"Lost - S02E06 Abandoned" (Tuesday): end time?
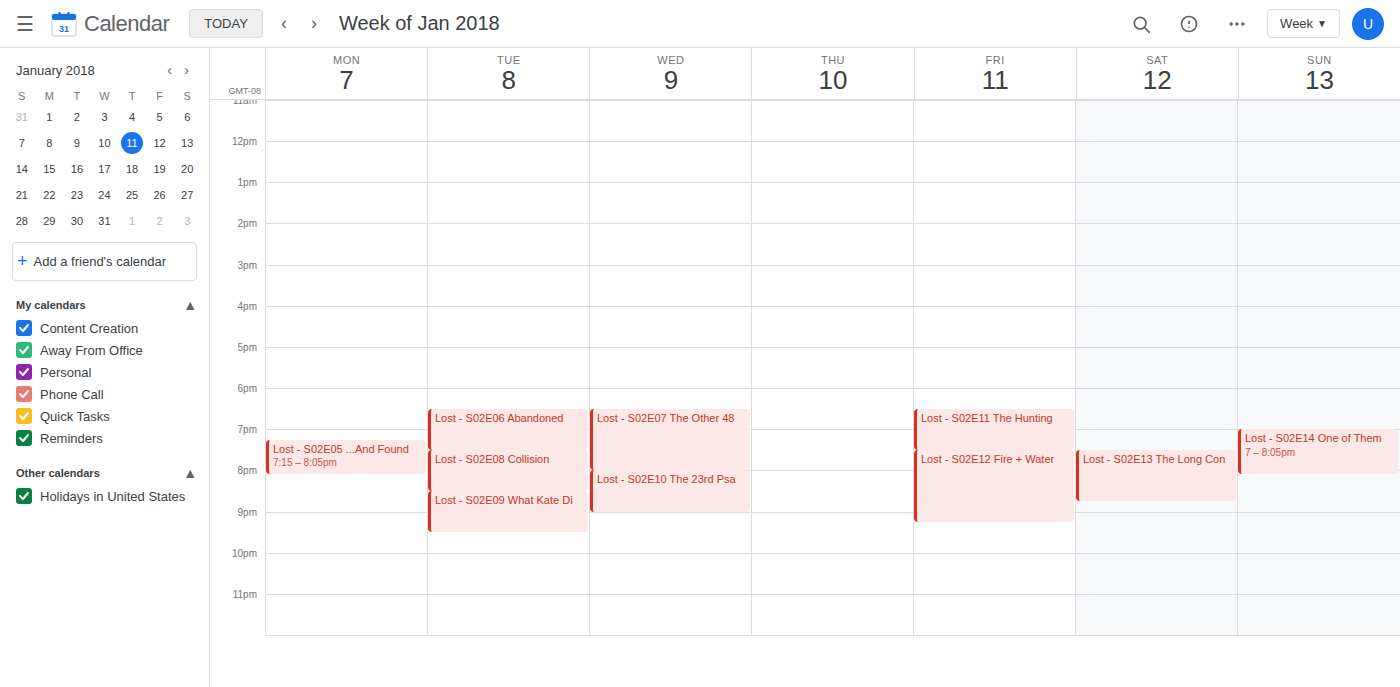
7:30 PM